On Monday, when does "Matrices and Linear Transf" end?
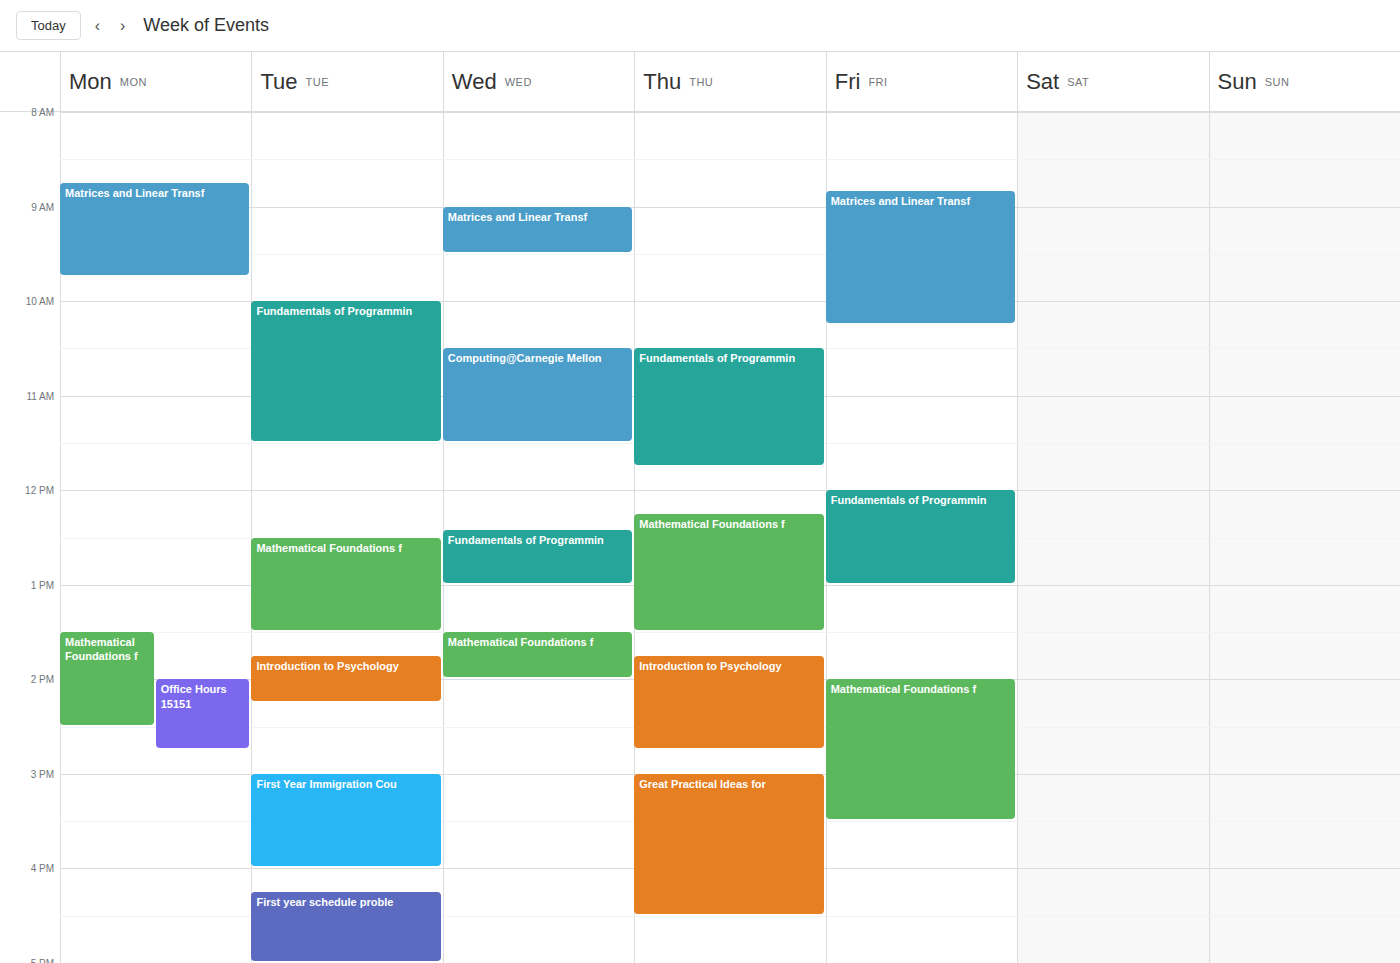
9:45 AM